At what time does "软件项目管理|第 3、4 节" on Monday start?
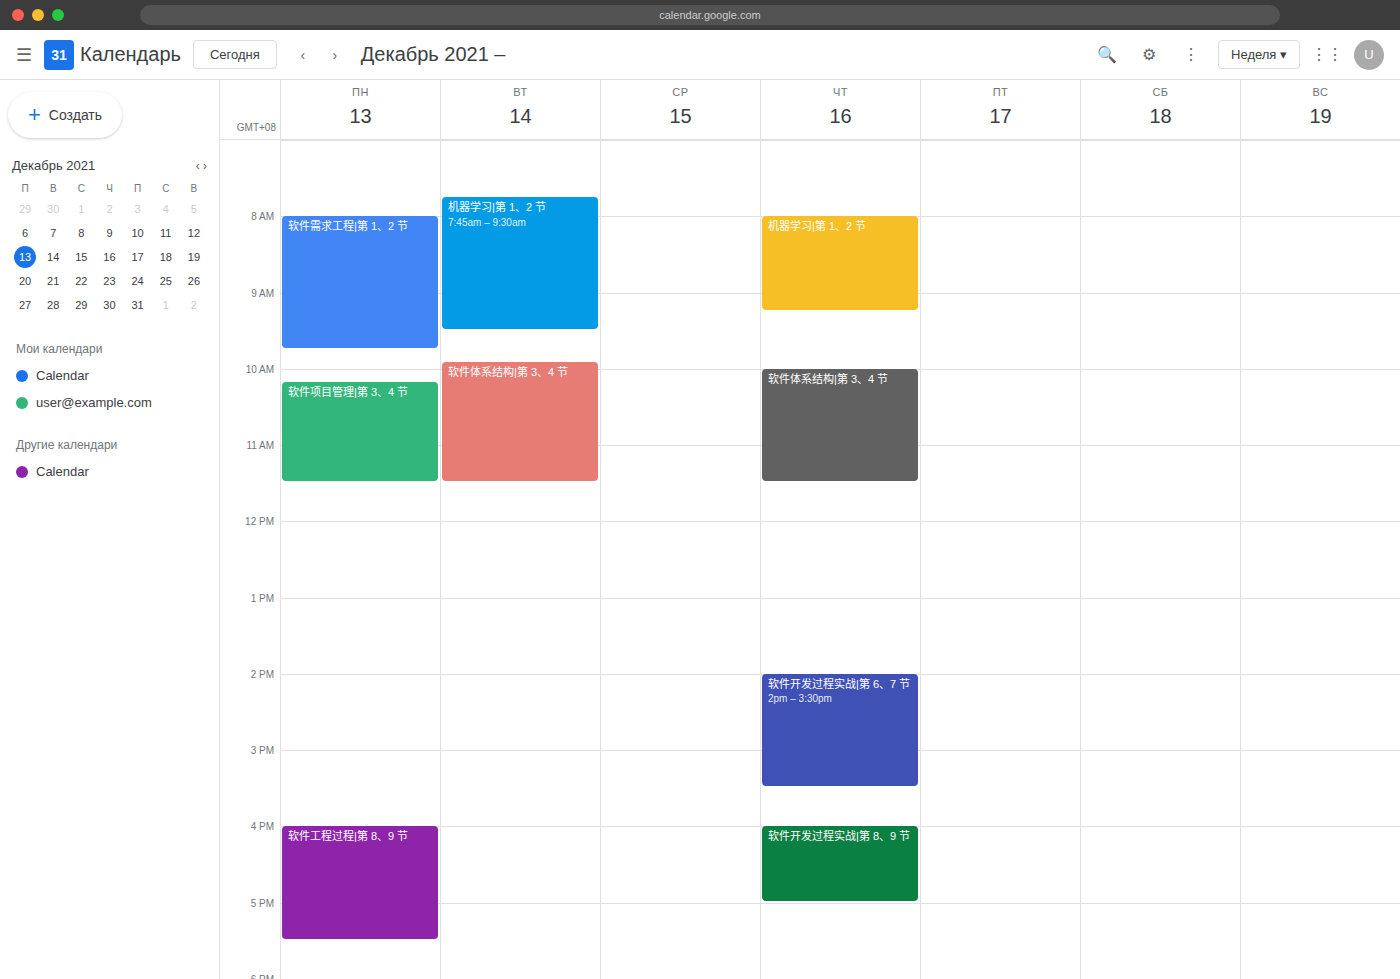
10:10 AM